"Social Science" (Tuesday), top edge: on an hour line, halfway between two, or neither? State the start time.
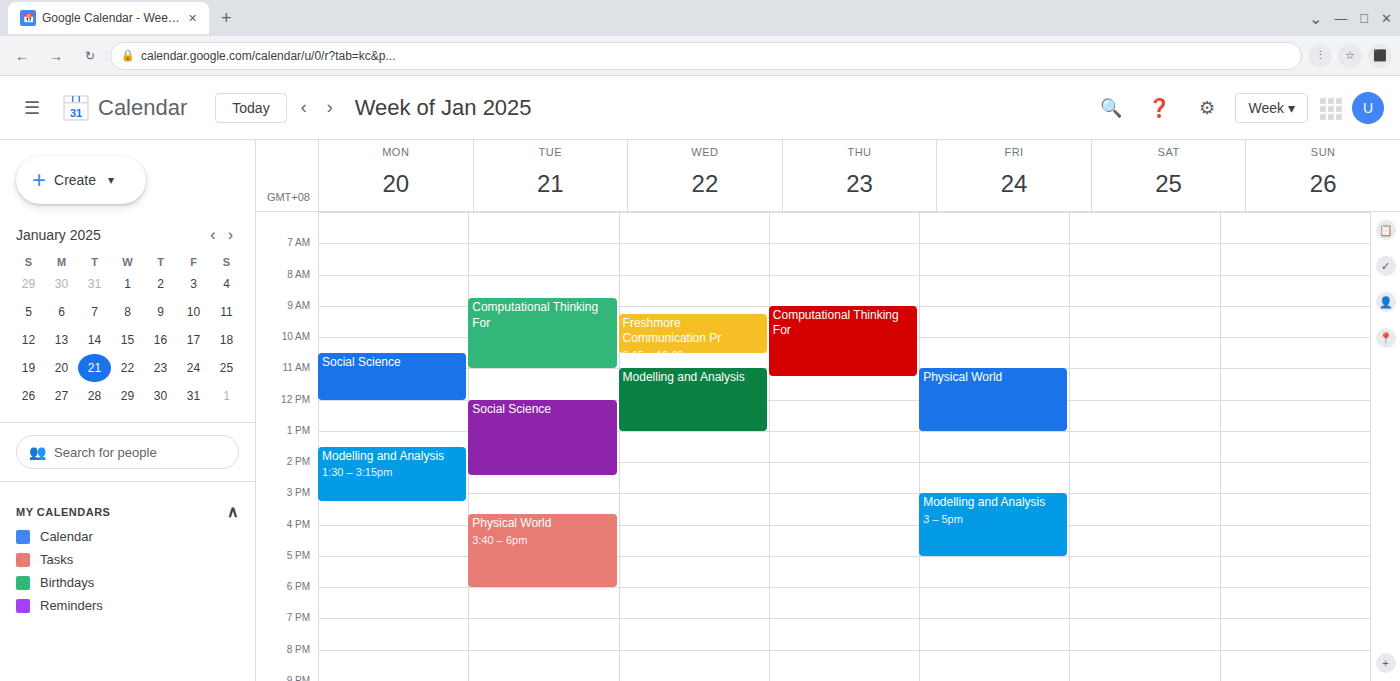
12:00 PM -- exactly on the 12 PM line.